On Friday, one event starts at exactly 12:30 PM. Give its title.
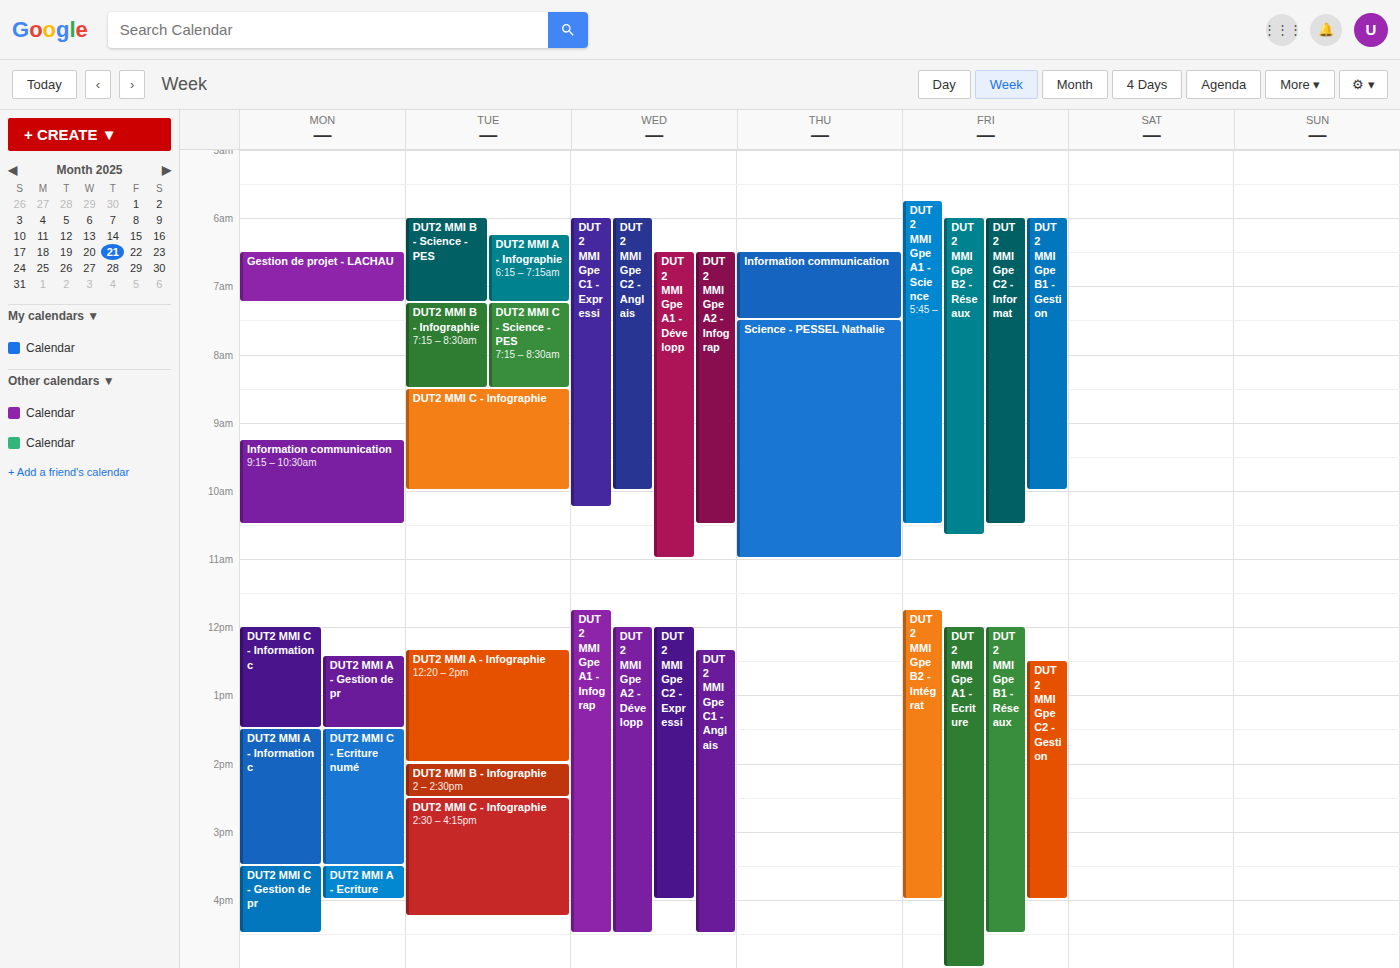
"DUT2 MMI Gpe C2 - Gestion"